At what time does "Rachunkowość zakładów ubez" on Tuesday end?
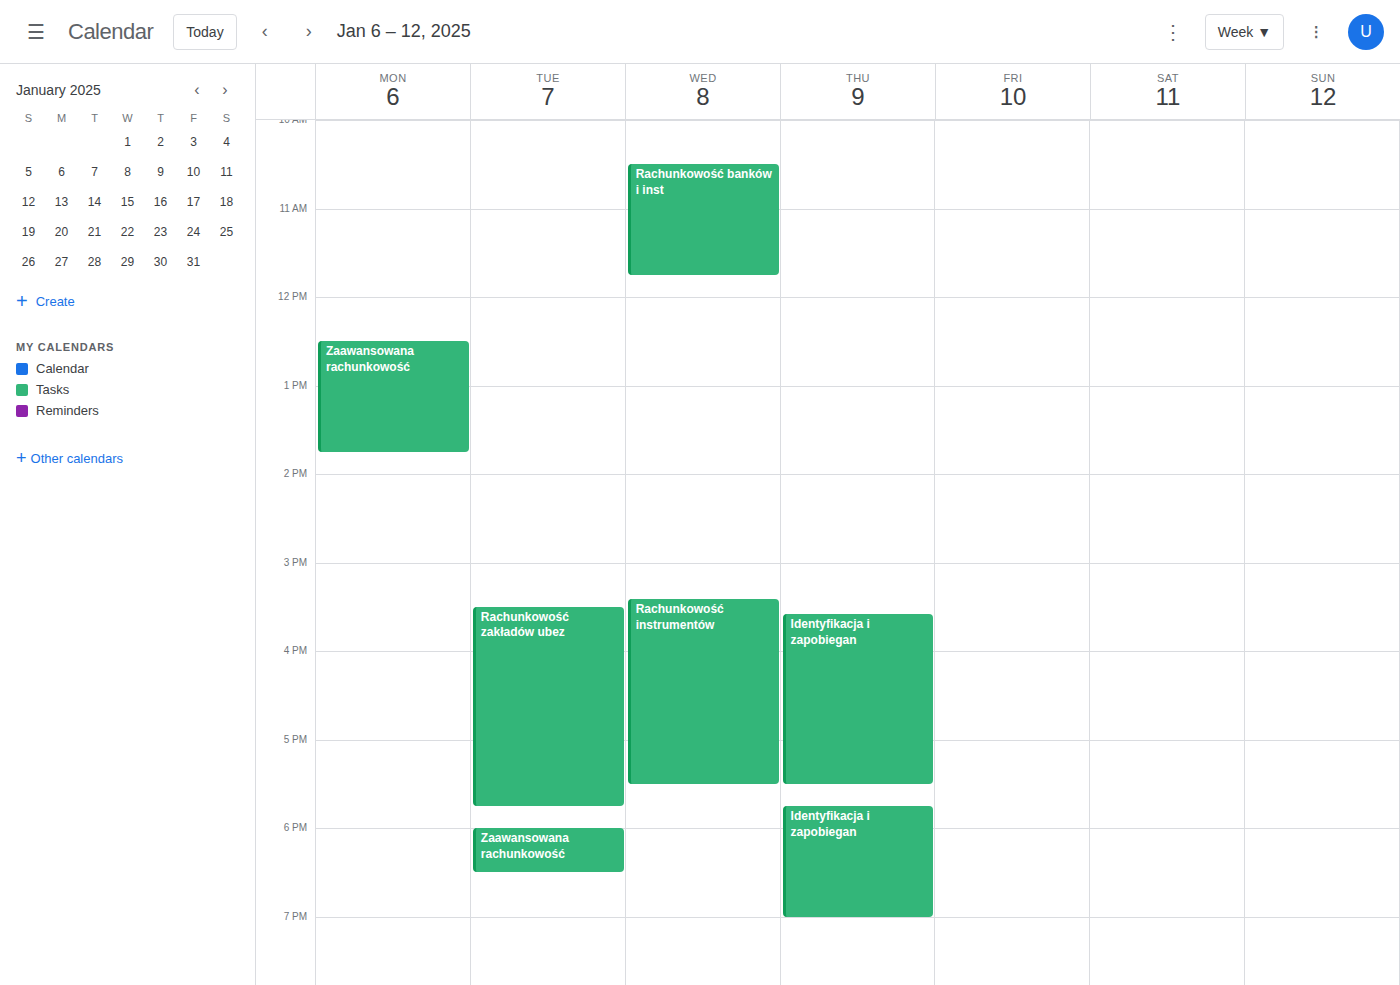
5:45 PM